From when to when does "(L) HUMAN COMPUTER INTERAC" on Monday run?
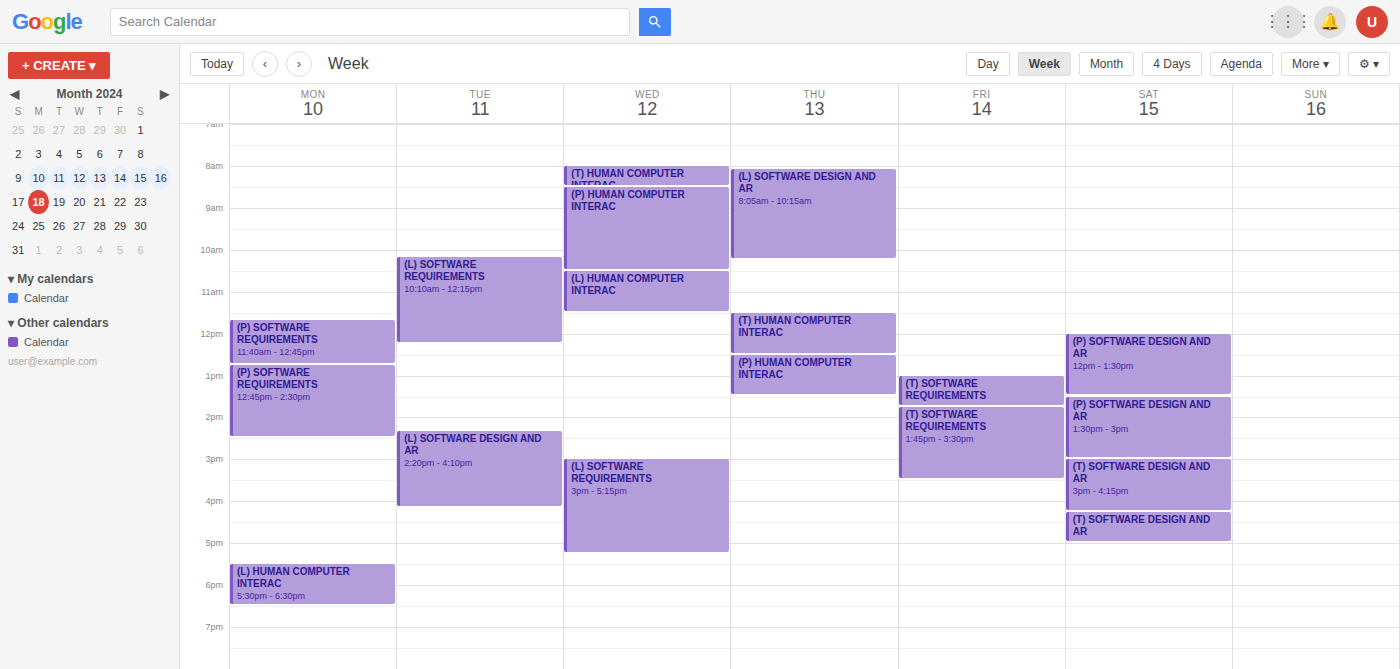
5:30 PM to 6:30 PM